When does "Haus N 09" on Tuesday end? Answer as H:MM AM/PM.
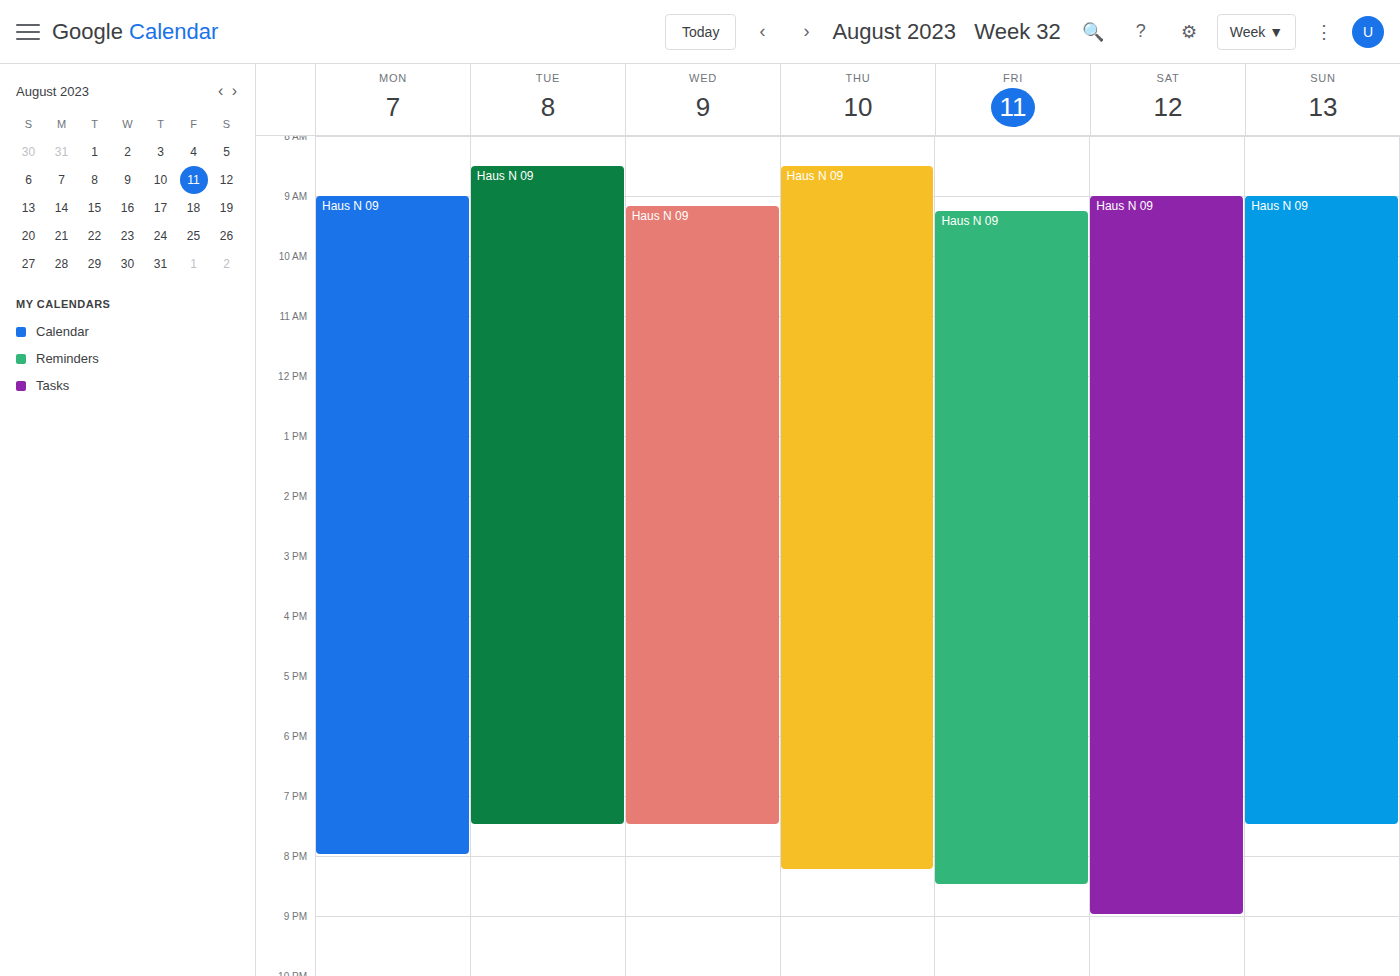
7:30 PM